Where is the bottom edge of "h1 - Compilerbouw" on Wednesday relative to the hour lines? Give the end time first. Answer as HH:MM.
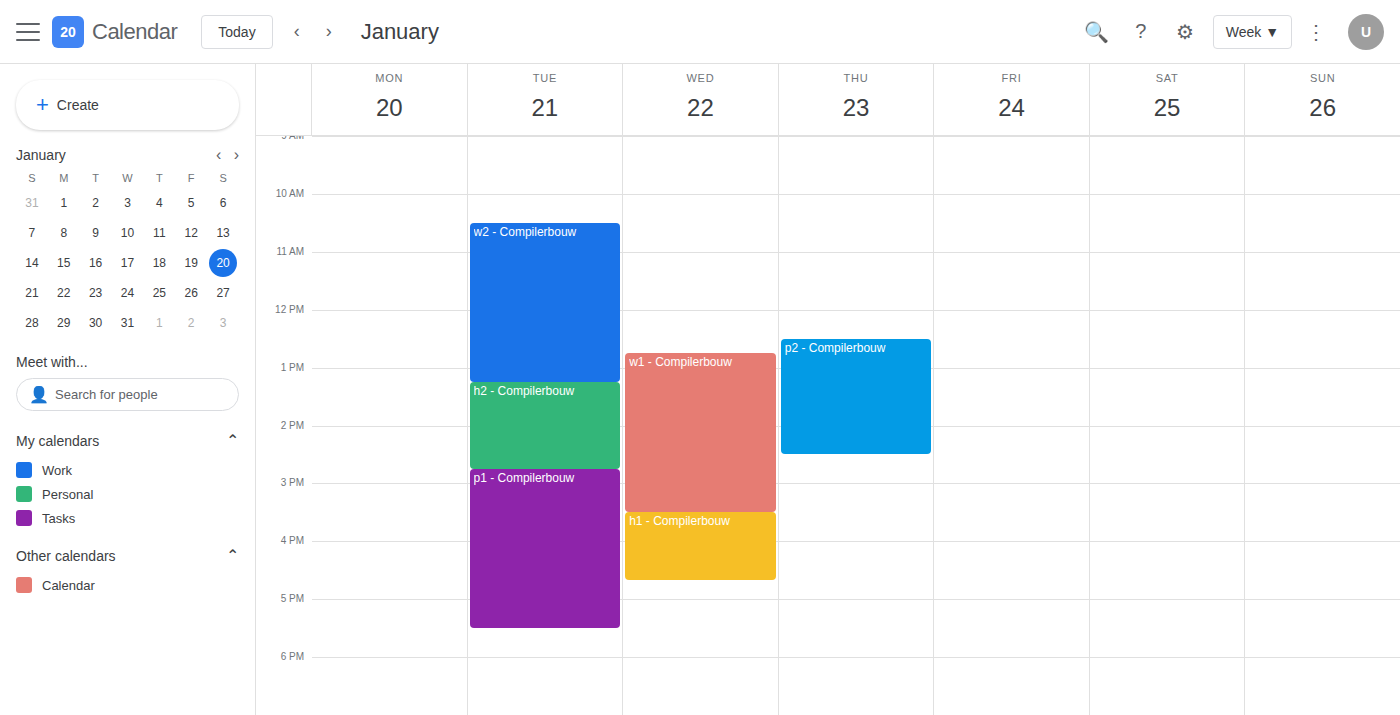
16:40 -- neither: 40 minutes below the 16:00 line and 20 minutes above the 17:00 line.